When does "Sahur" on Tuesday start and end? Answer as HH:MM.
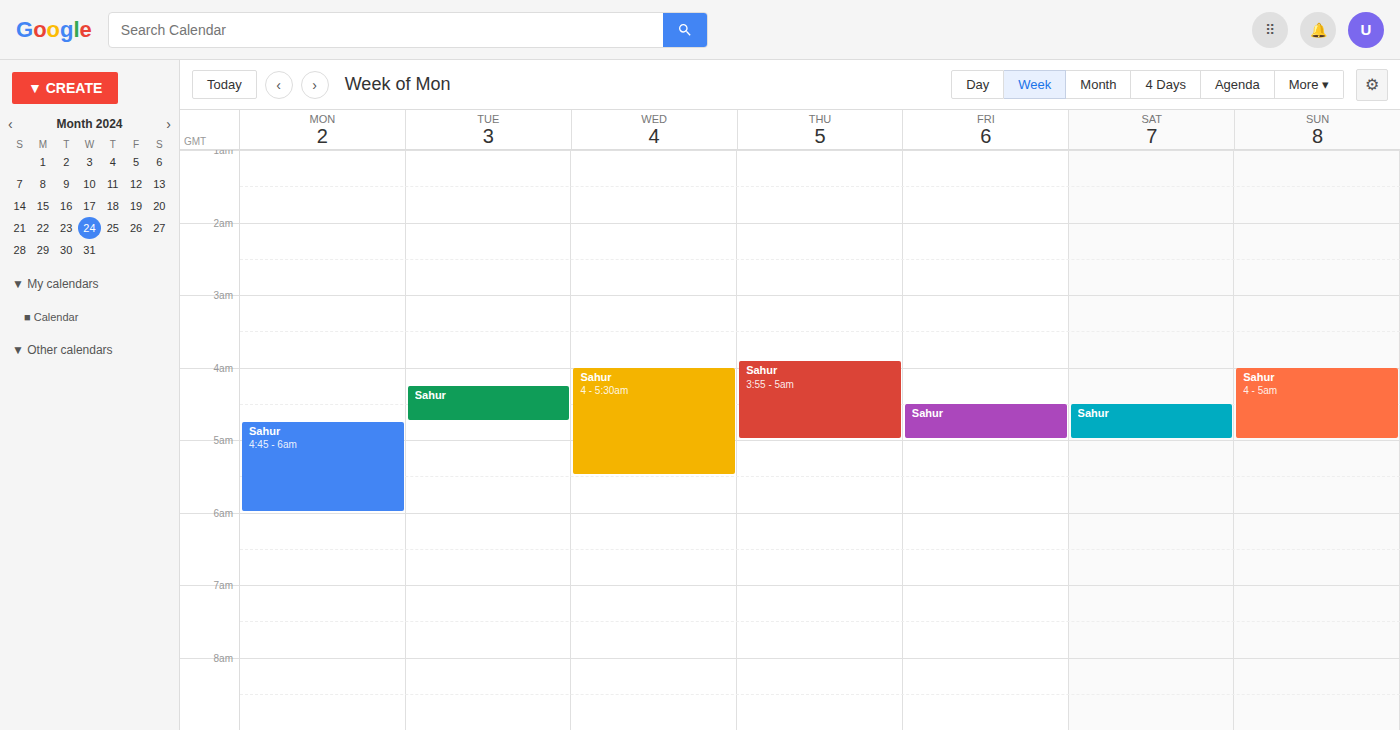
04:15 to 04:45